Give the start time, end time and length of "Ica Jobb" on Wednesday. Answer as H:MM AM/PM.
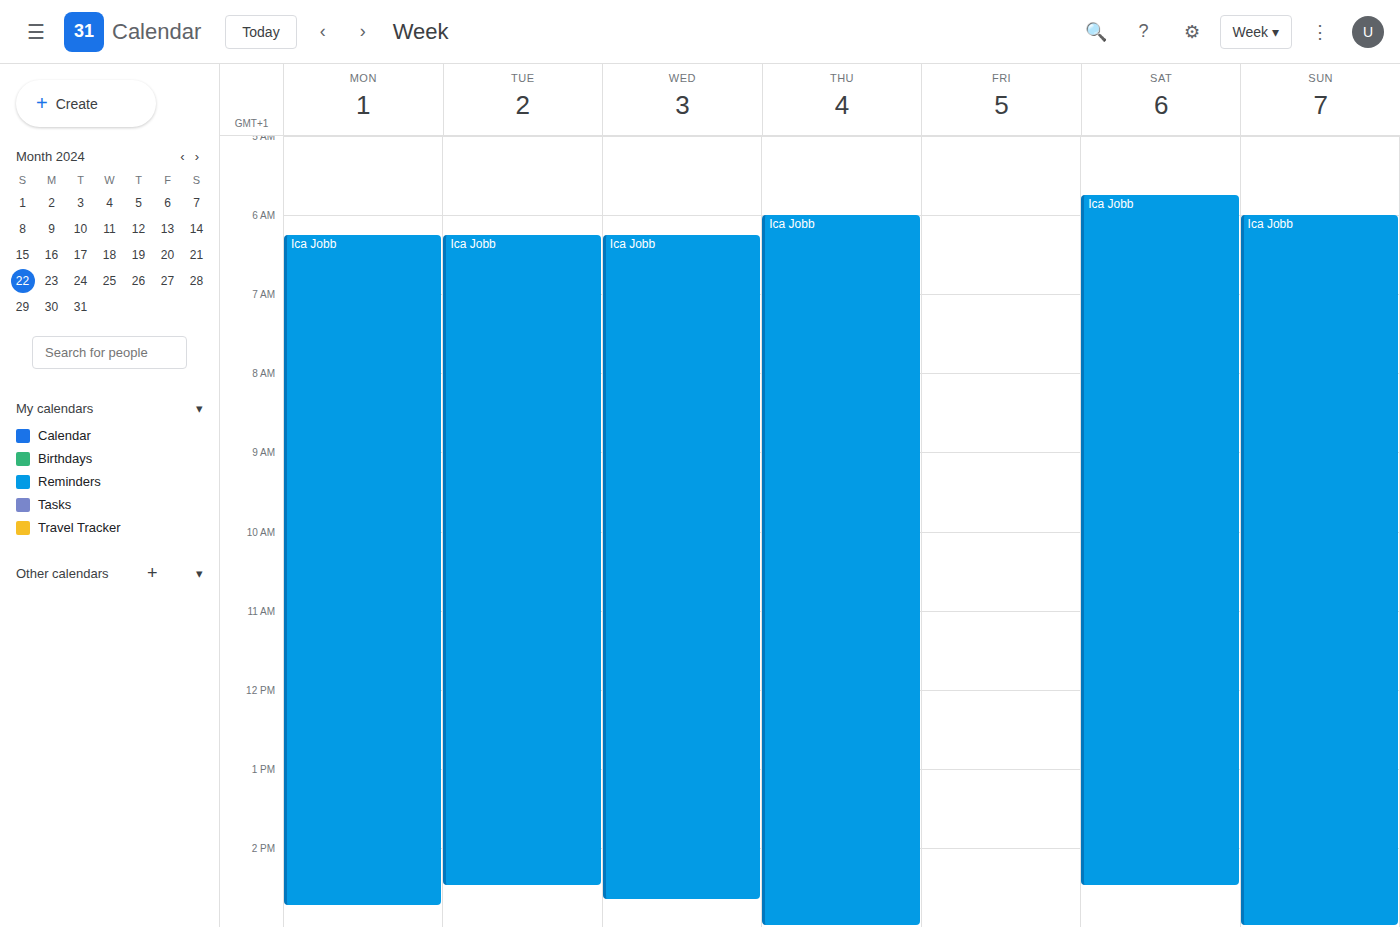
6:15 AM to 2:40 PM, 8 hours 25 minutes